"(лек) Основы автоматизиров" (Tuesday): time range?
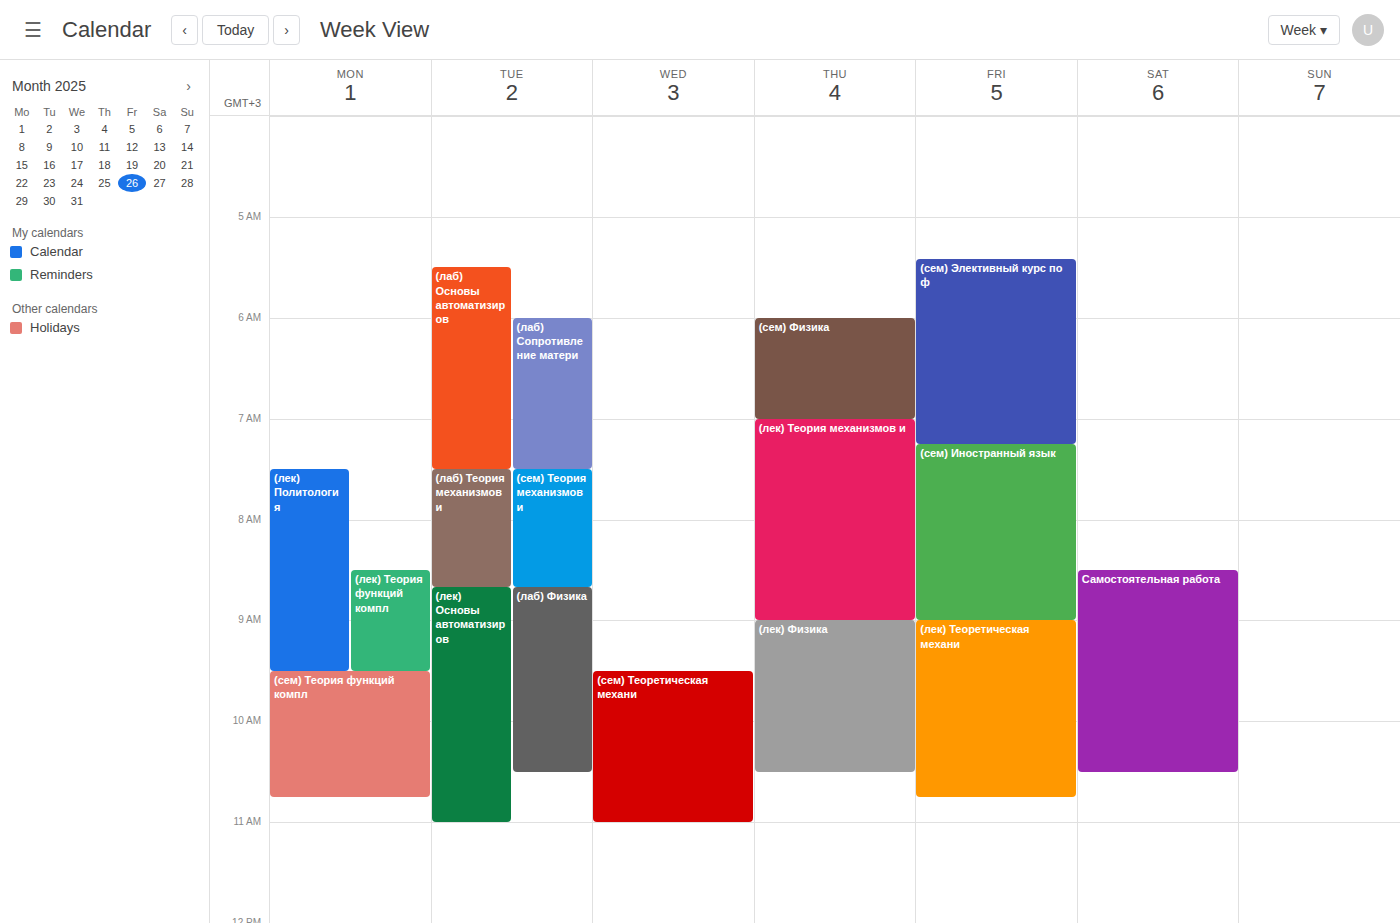
8:40 AM to 11:00 AM